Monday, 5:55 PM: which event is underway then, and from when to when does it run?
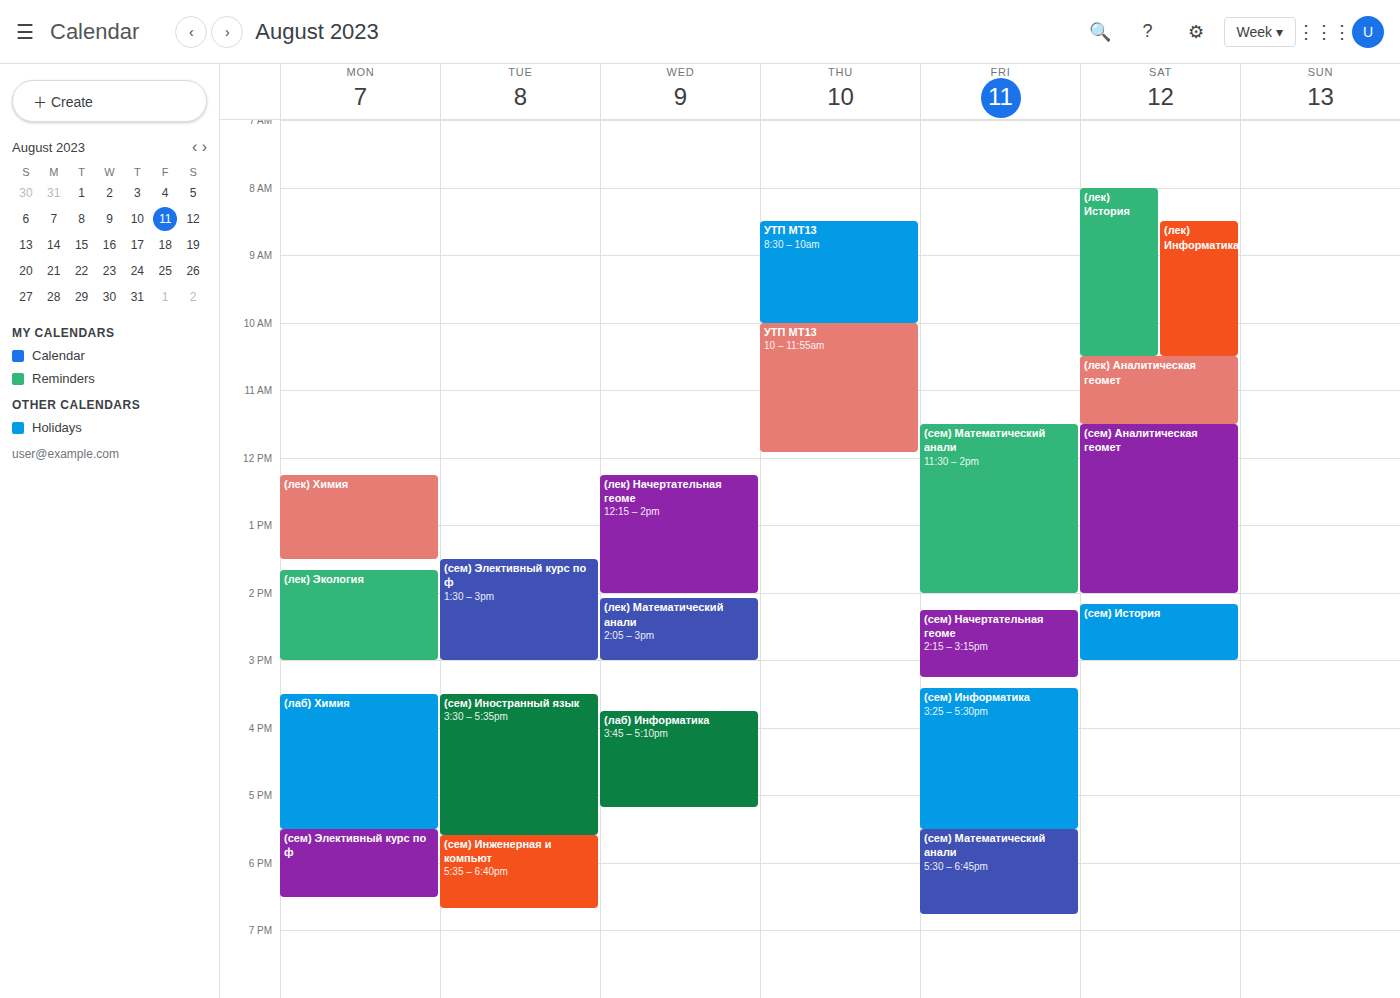
"(сем) Элективный курс по ф", 5:30 PM to 6:30 PM